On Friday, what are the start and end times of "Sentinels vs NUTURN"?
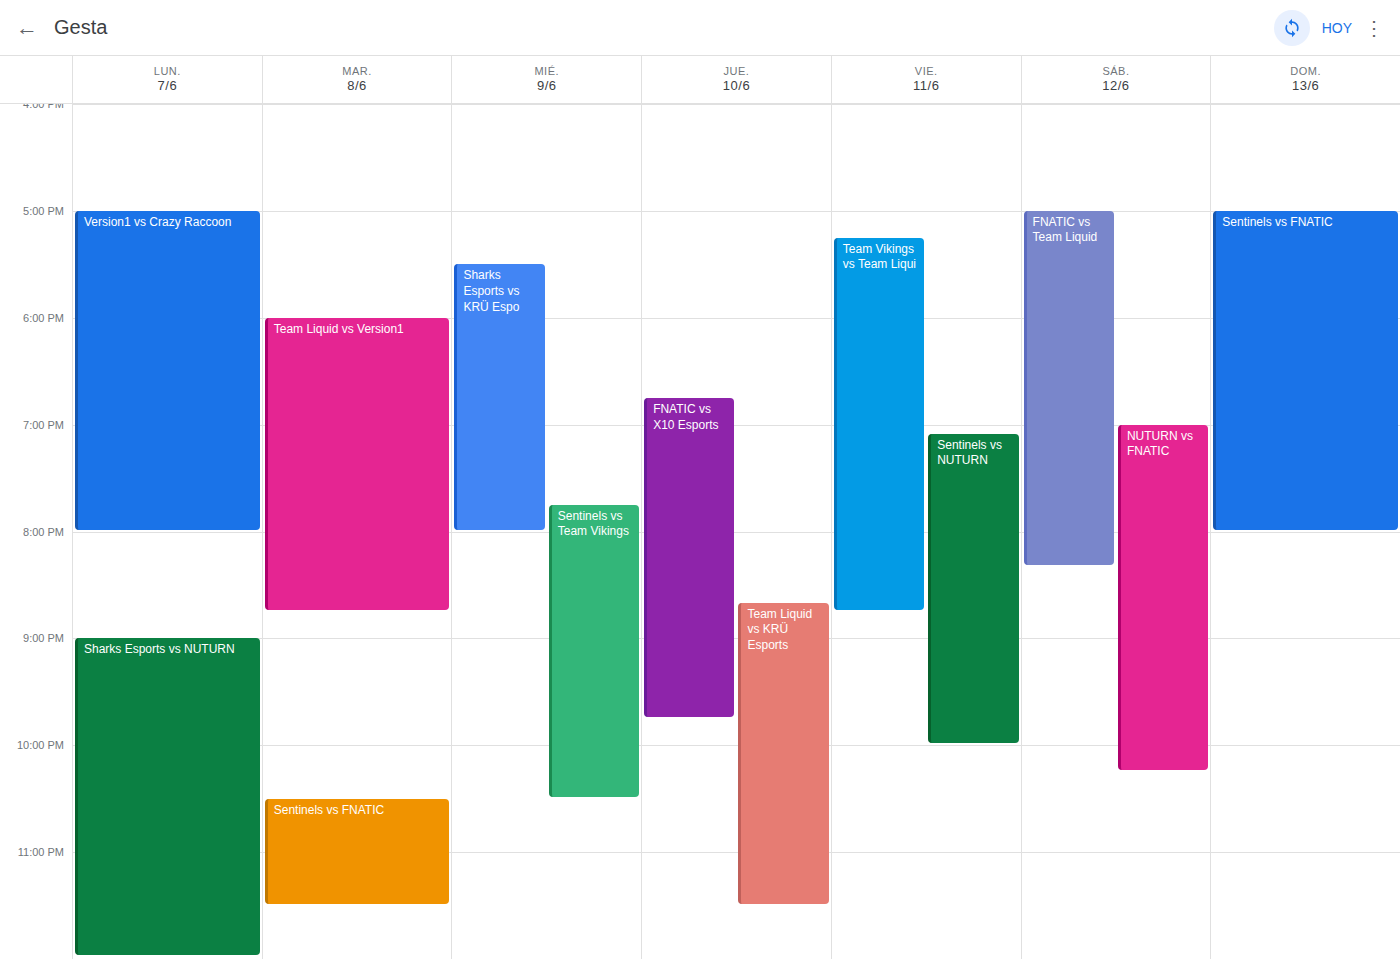
7:05 PM to 10:00 PM